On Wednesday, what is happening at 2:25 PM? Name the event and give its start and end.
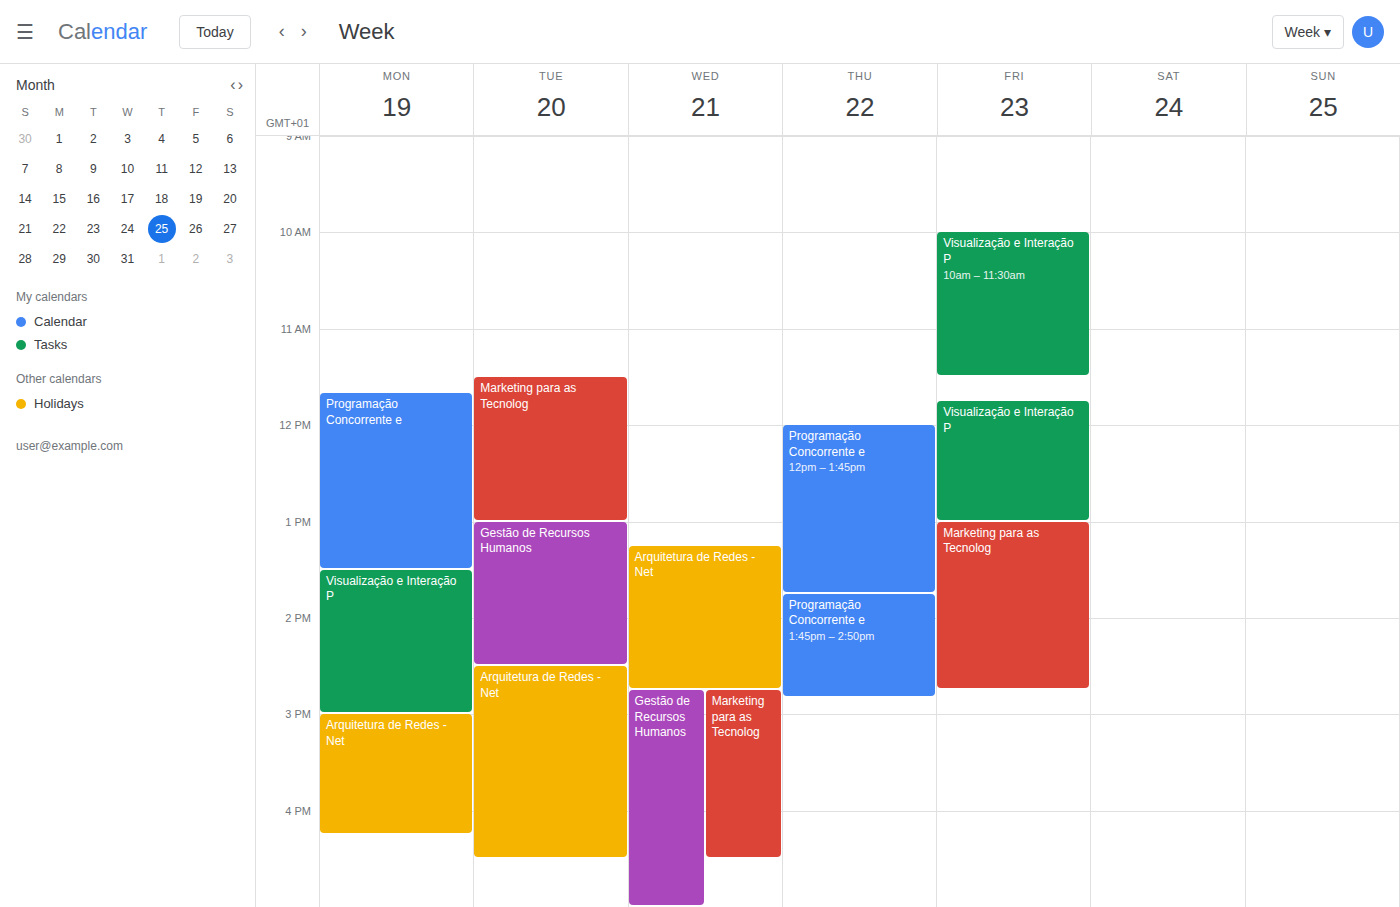
"Arquitetura de Redes - Net", 1:15 PM to 2:45 PM